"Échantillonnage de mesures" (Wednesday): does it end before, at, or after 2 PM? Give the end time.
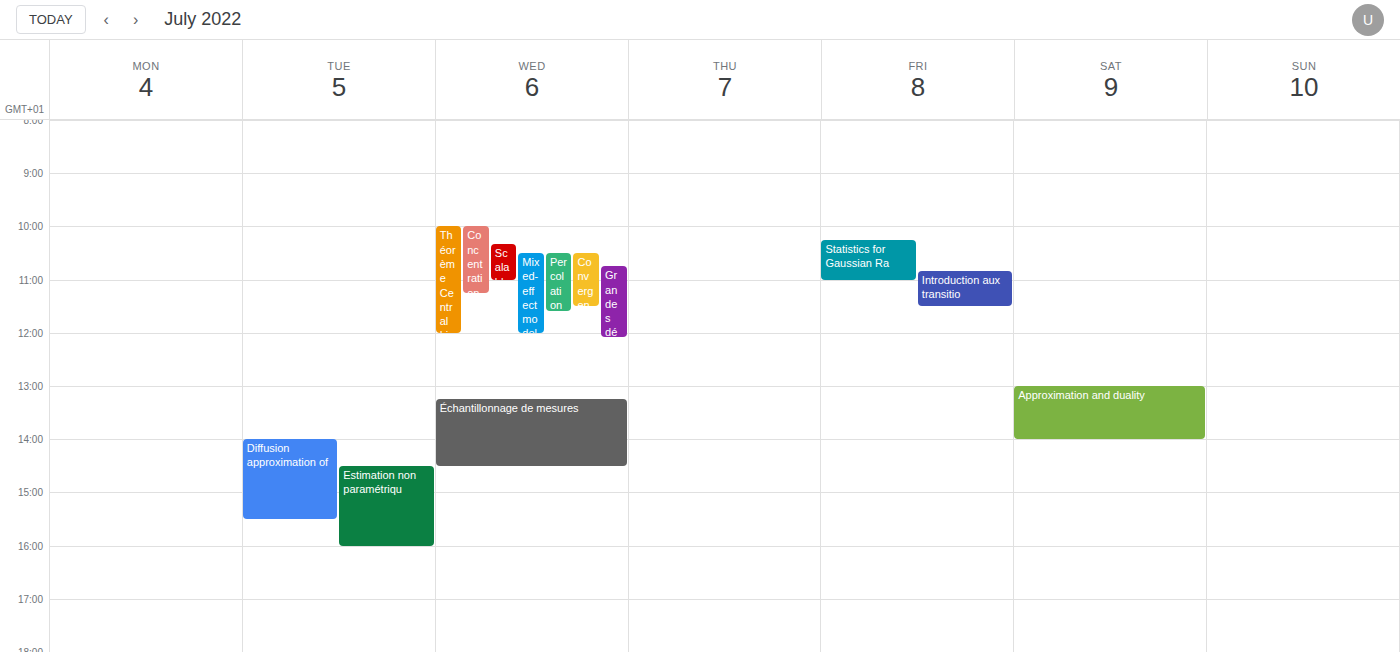
2:30 PM -- after 2 PM, 30 minutes below the 2 PM line.